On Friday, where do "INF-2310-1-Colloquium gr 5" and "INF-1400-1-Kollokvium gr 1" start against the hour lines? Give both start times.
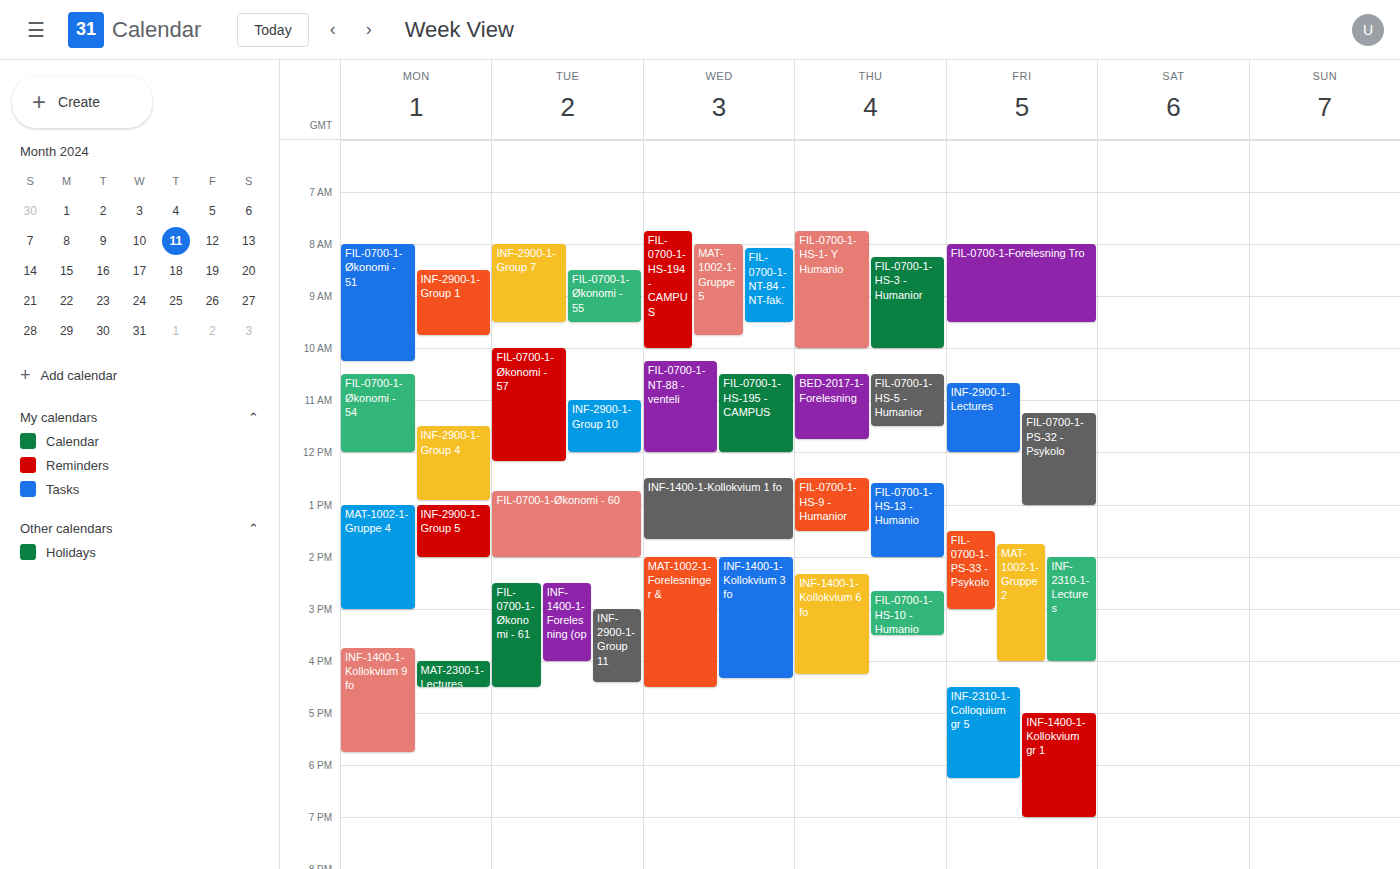
"INF-2310-1-Colloquium gr 5": 16:30, halfway between the 16:00 and 17:00 lines. "INF-1400-1-Kollokvium gr 1": 17:00, exactly on the 17:00 line.